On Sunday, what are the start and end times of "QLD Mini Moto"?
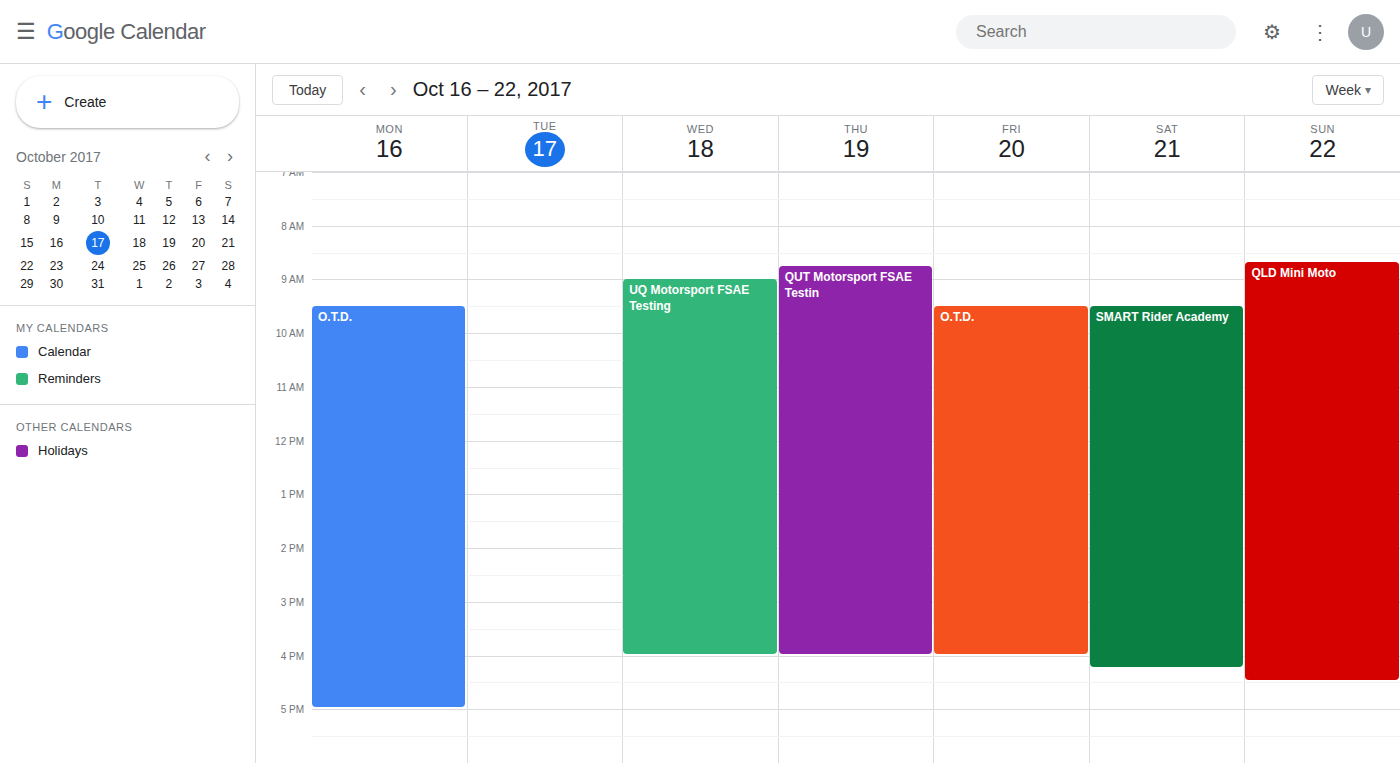
8:40 AM to 4:30 PM